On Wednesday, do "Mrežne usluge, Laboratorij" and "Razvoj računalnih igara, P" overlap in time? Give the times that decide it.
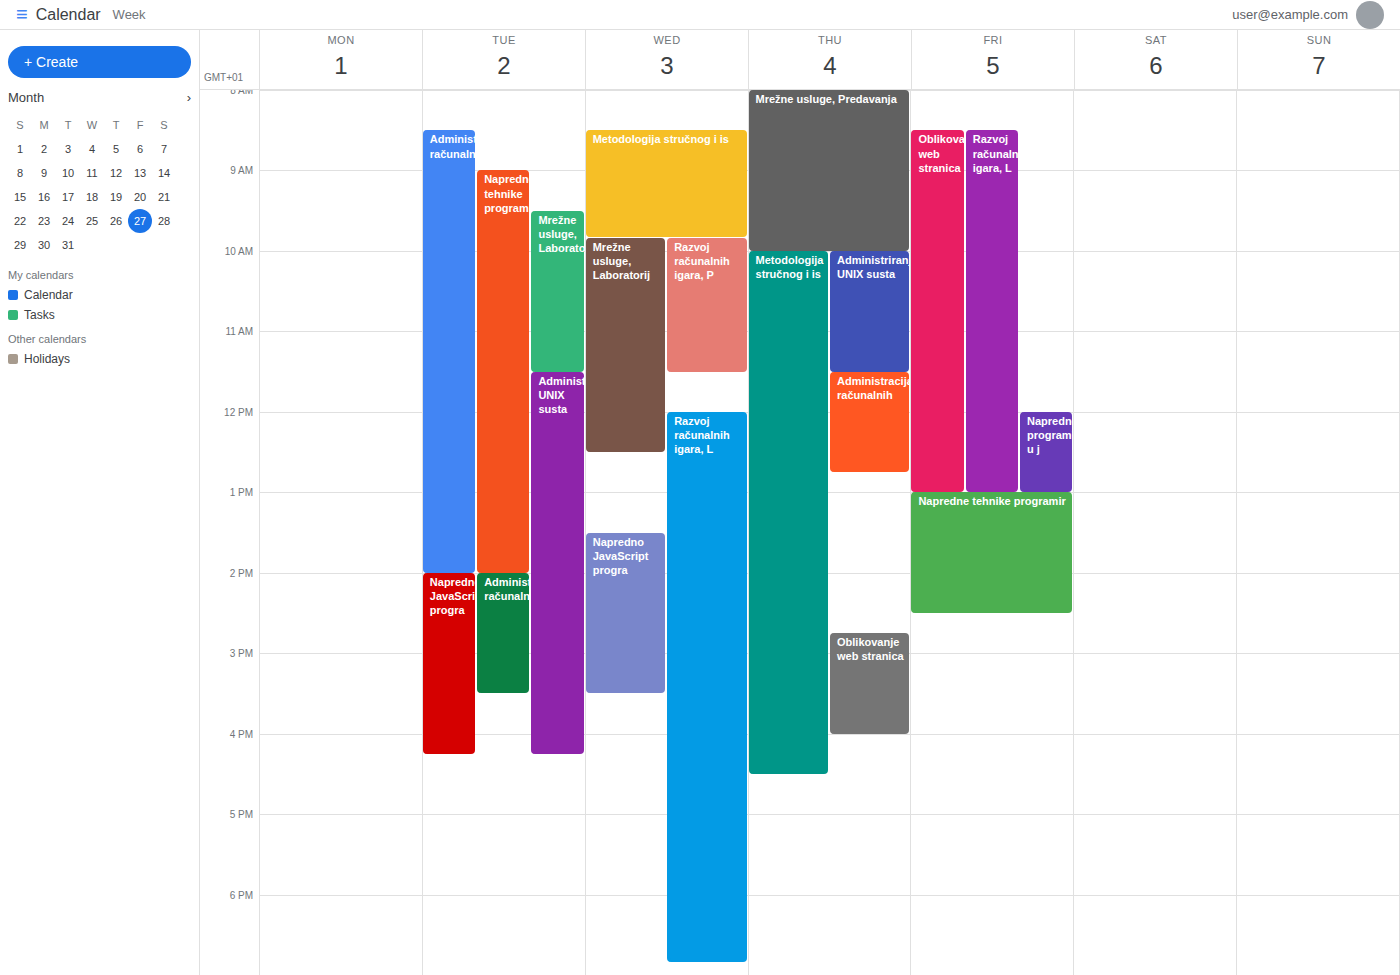
"Mrežne usluge, Laboratorij" starts at 9:50 AM, before "Razvoj računalnih igara, P" ends at 11:30 AM -- they overlap.